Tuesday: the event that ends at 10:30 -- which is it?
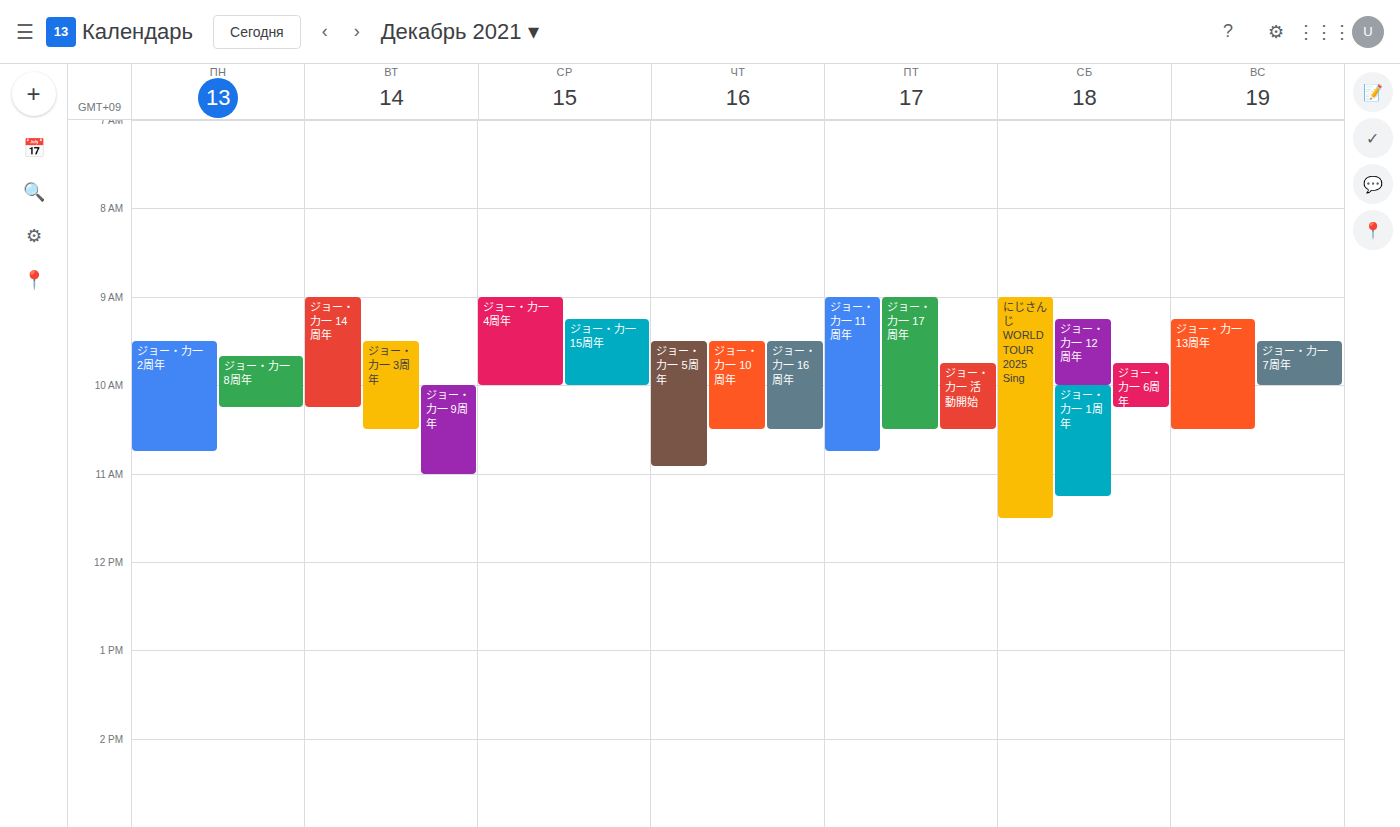
"ジョー・力一 3周年"